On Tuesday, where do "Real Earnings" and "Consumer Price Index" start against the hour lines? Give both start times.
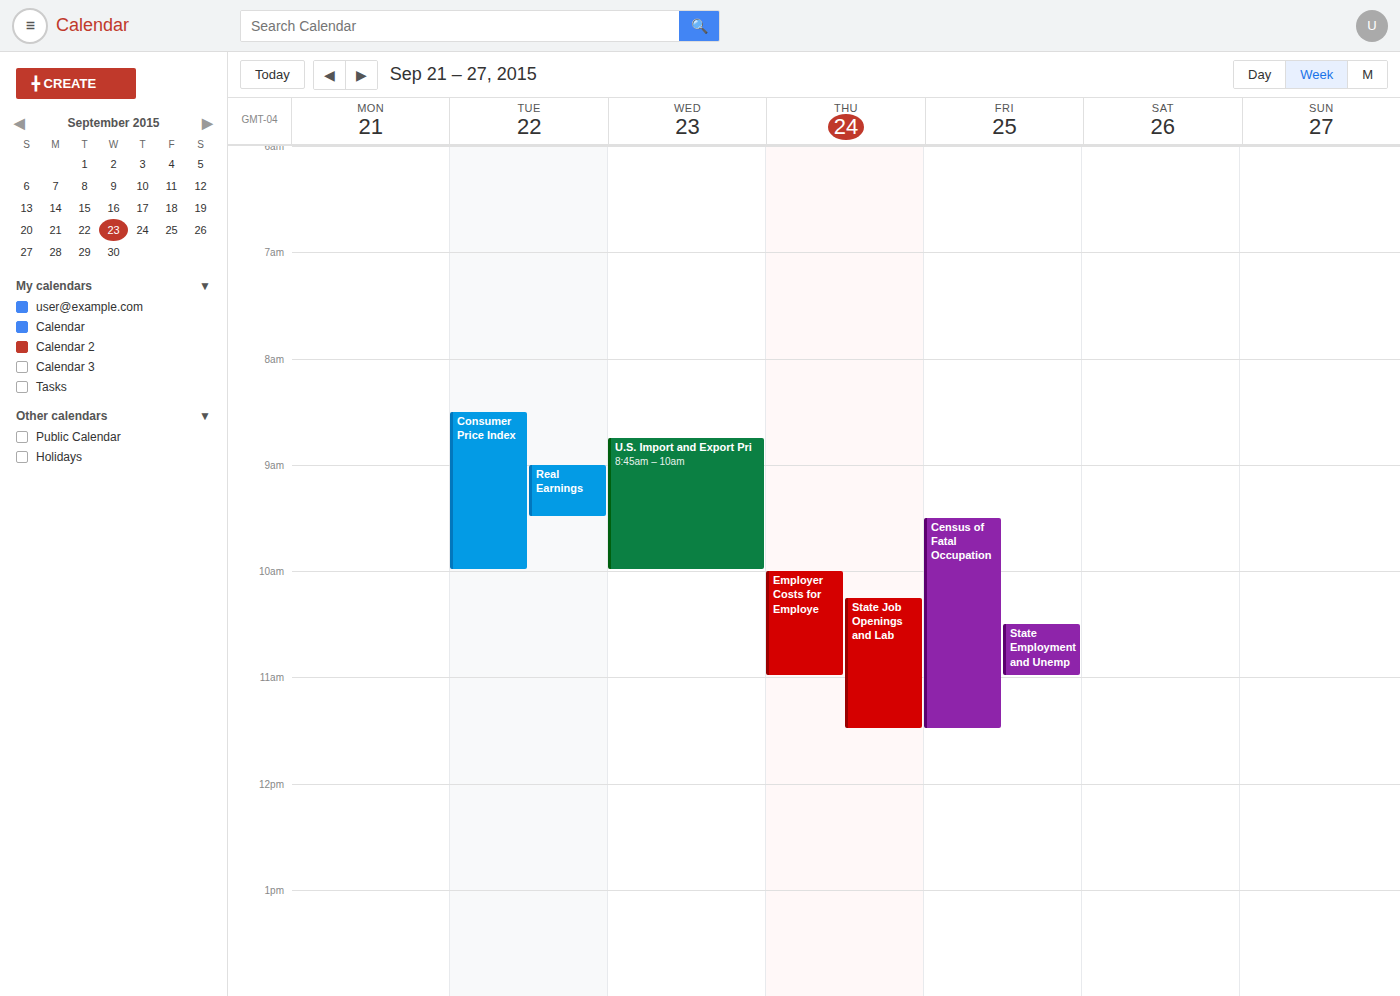
"Real Earnings": 9:00 AM, exactly on the 9 AM line. "Consumer Price Index": 8:30 AM, halfway between the 8 AM and 9 AM lines.